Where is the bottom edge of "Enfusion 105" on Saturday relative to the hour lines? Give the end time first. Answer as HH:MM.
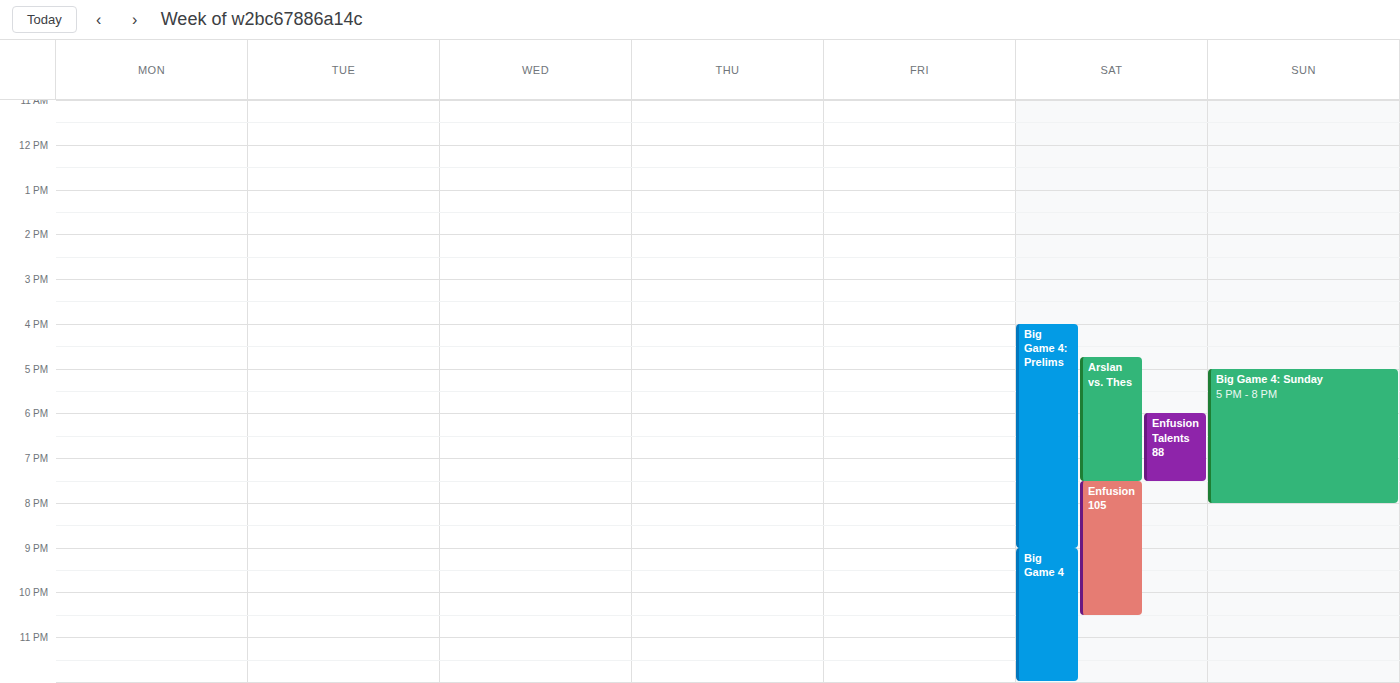
22:30 -- halfway between the 22:00 and 23:00 lines.